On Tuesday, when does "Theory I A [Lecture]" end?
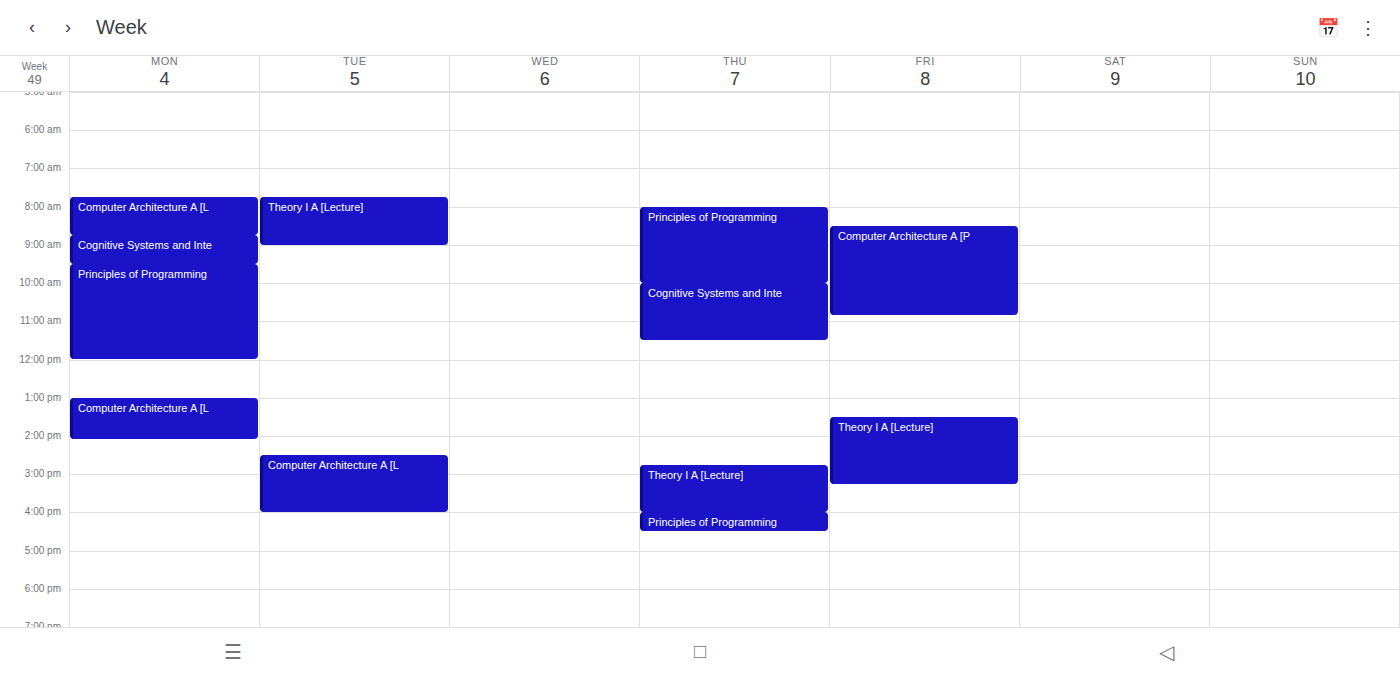
9:00 AM